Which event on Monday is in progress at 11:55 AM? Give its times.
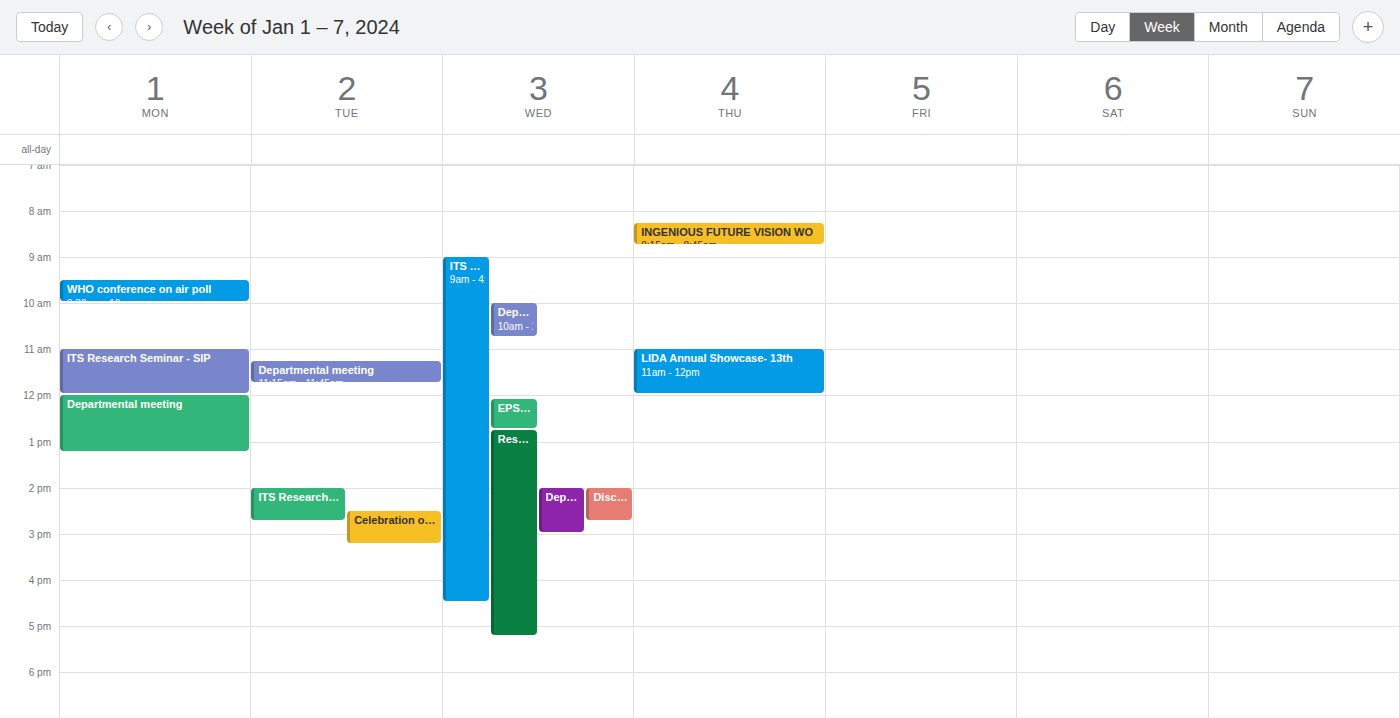
"ITS Research Seminar - SIP", 11:00 AM to 12:00 PM